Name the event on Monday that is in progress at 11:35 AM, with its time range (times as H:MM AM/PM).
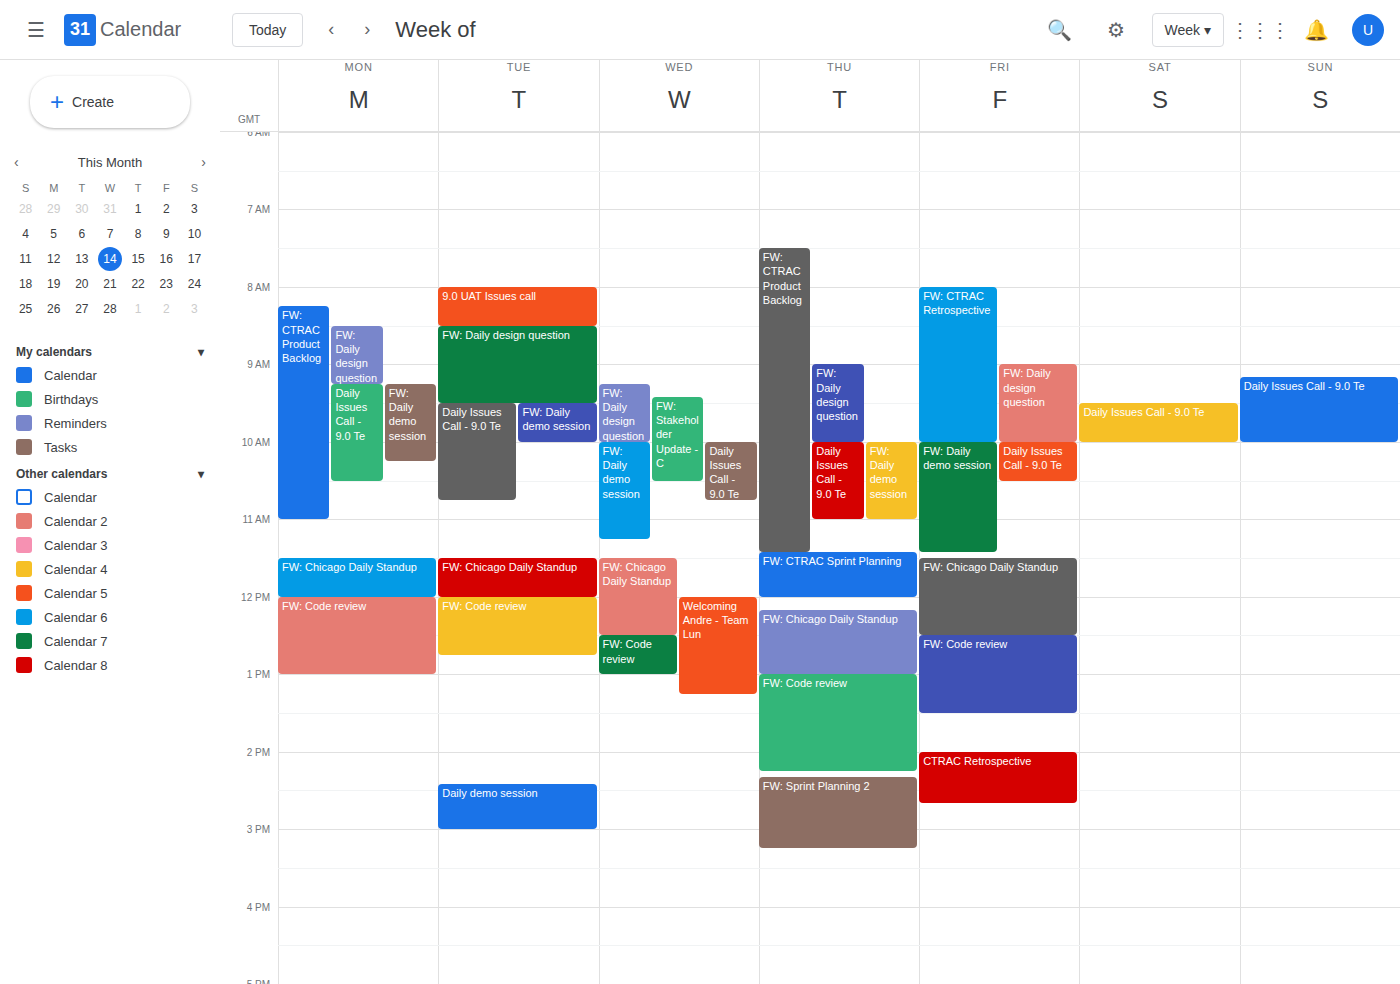
"FW: Chicago Daily Standup", 11:30 AM to 12:00 PM